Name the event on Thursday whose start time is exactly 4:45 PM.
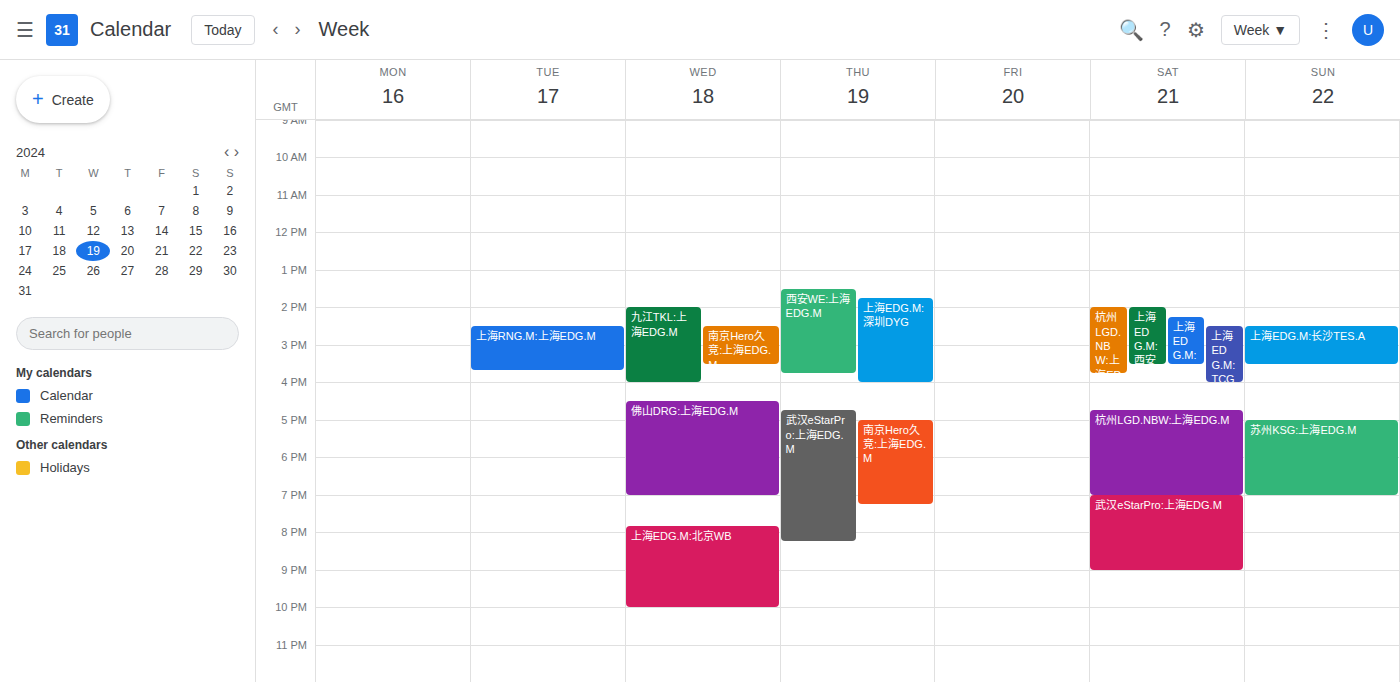
"武汉eStarPro:上海EDG.M"